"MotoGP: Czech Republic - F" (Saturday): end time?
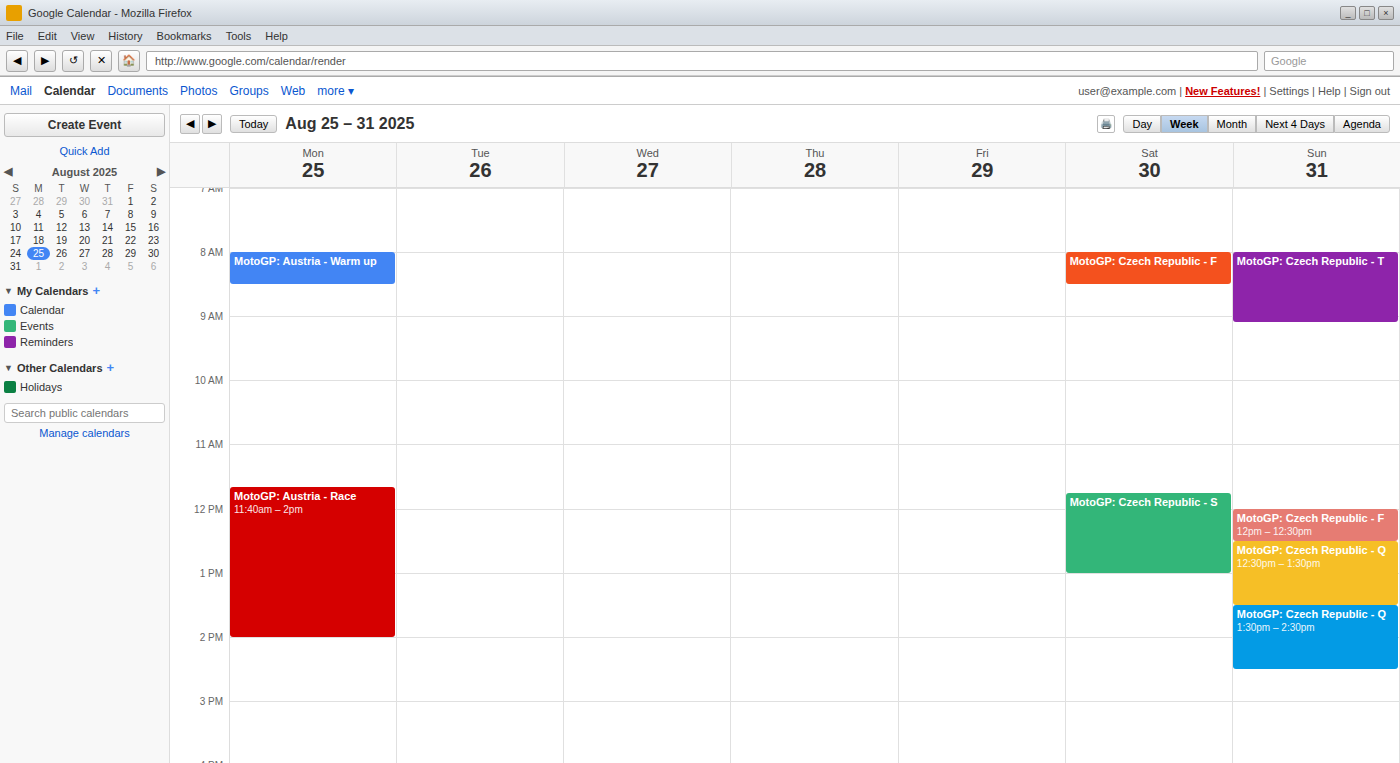
8:30 AM